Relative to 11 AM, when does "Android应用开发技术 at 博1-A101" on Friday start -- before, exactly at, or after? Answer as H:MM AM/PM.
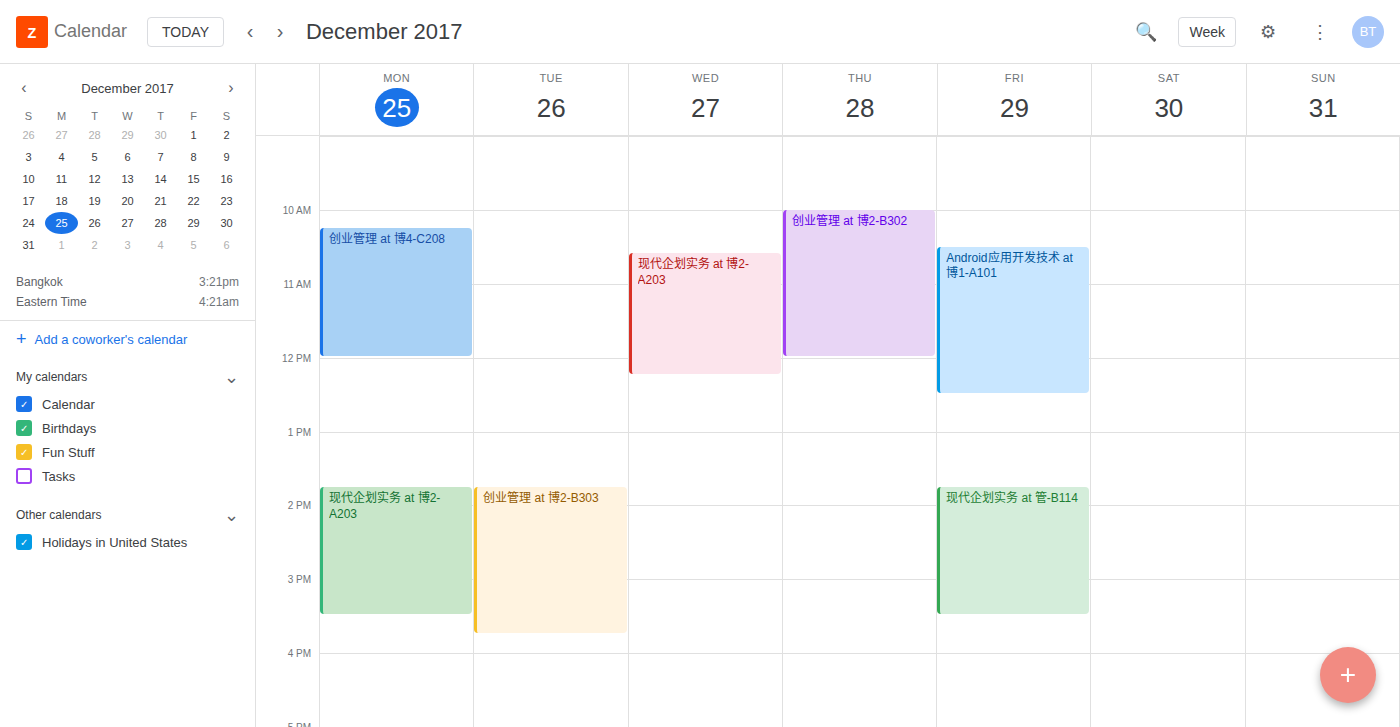
10:30 AM -- before 11 AM, 30 minutes above the 11 AM line.